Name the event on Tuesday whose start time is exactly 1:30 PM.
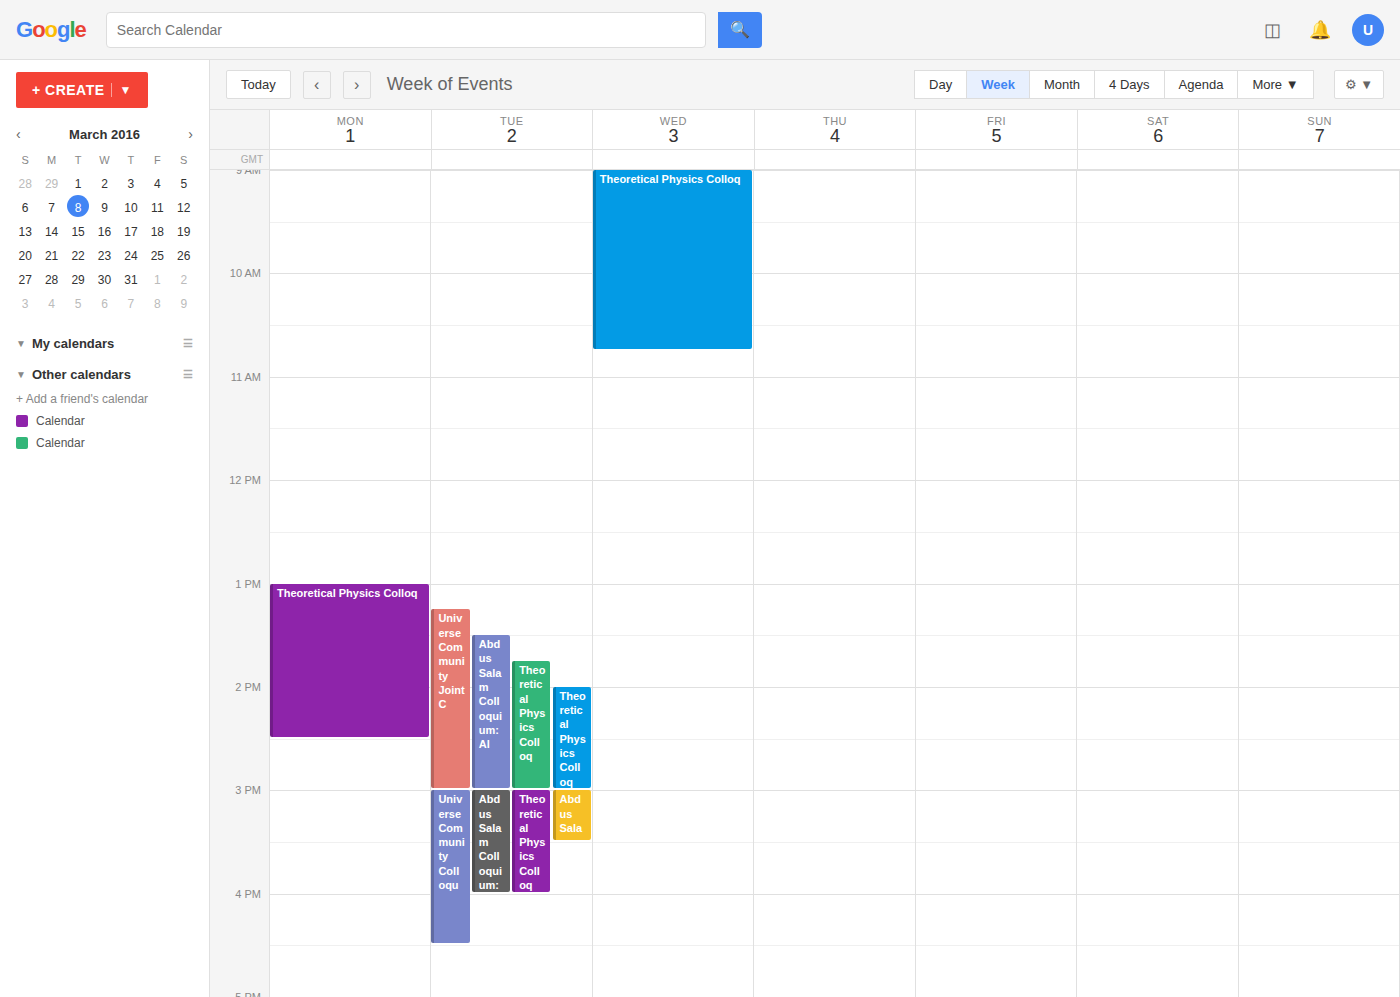
"Abdus Salam Colloquium: Al"